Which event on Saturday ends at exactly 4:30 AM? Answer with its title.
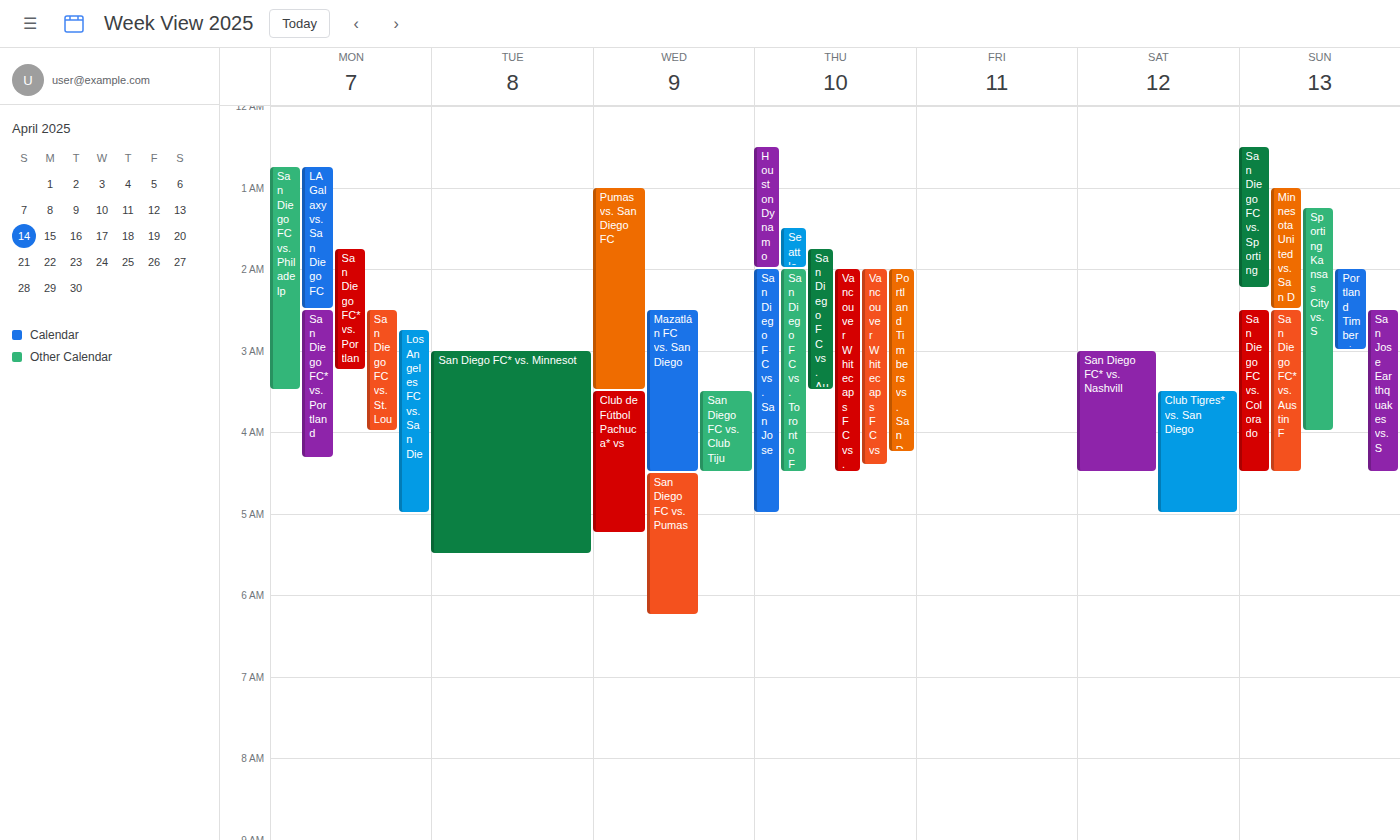
"San Diego FC* vs. Nashvill"